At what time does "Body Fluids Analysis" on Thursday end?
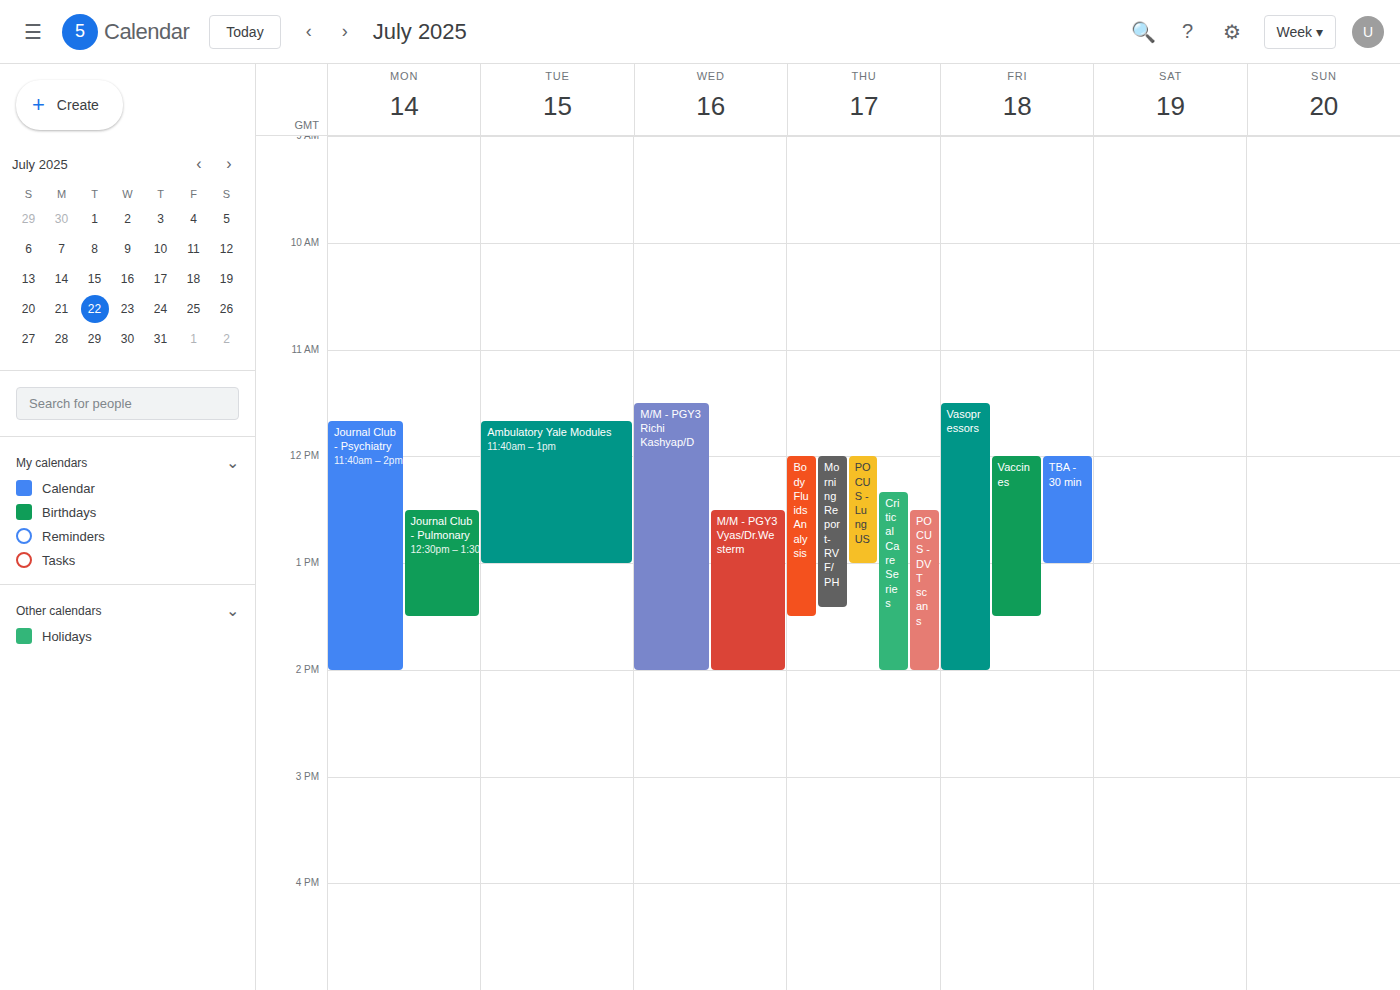
1:30 PM